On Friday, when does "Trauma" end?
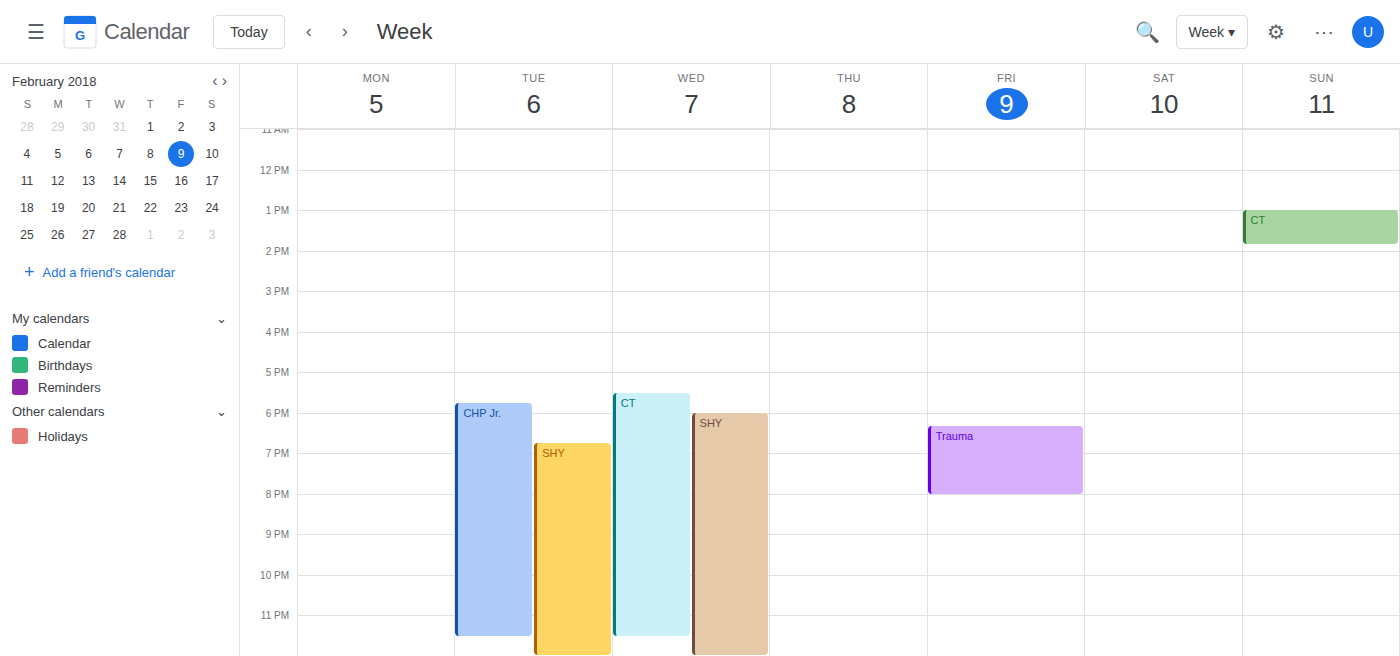
8:00 PM